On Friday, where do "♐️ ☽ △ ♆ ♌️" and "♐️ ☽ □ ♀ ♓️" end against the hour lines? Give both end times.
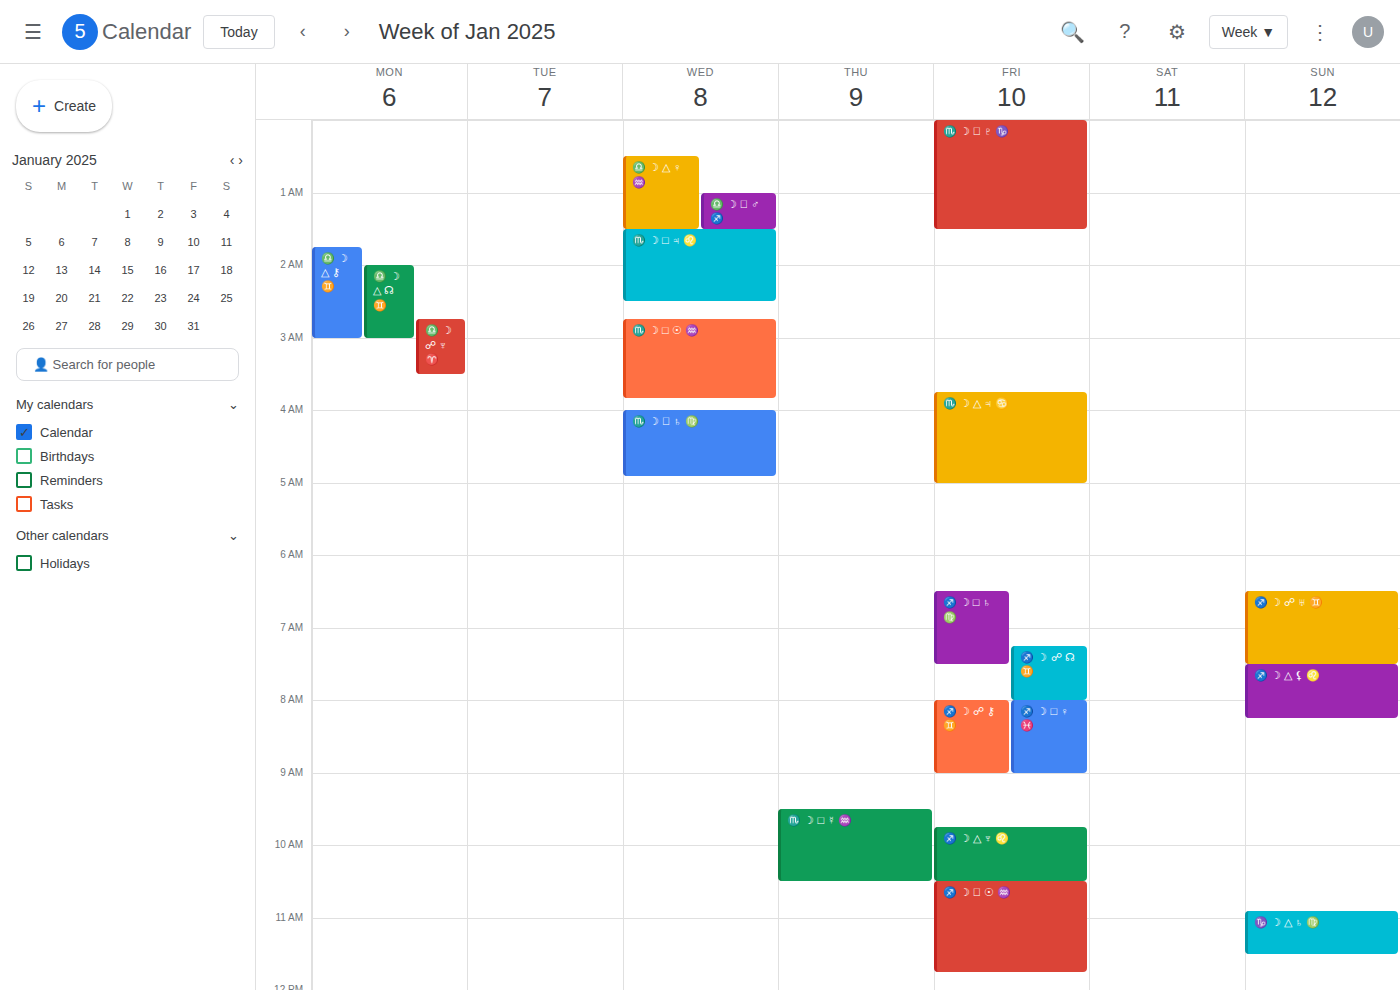
"♐️ ☽ △ ♆ ♌️": 10:30 AM, halfway between the 10 AM and 11 AM lines. "♐️ ☽ □ ♀ ♓️": 9:00 AM, exactly on the 9 AM line.